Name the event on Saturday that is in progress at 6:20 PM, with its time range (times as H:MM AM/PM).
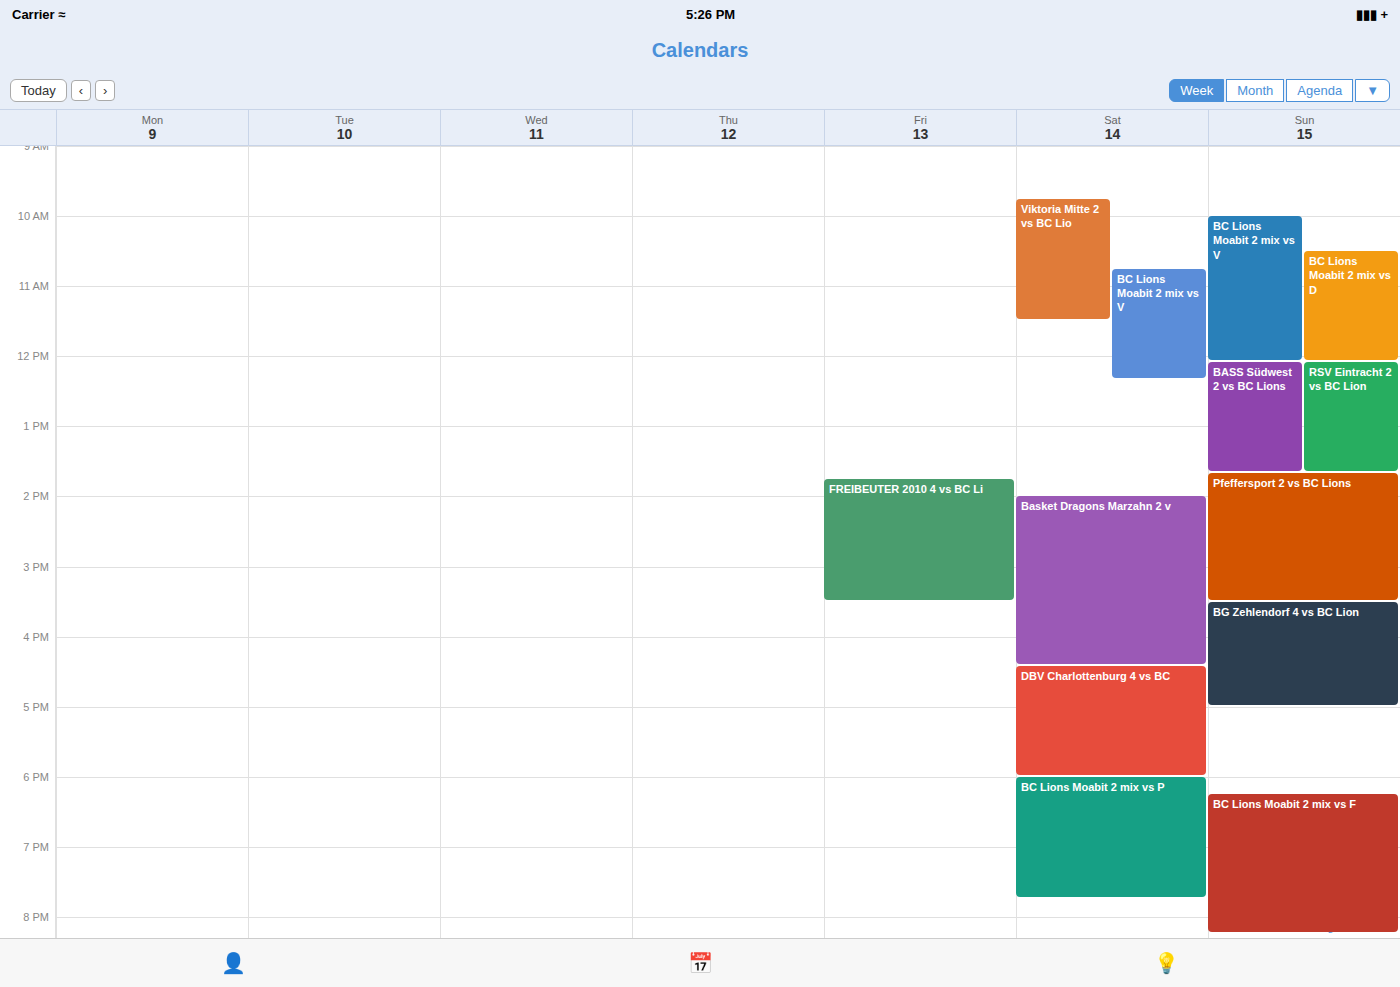
"BC Lions Moabit 2 mix vs P", 6:00 PM to 7:45 PM